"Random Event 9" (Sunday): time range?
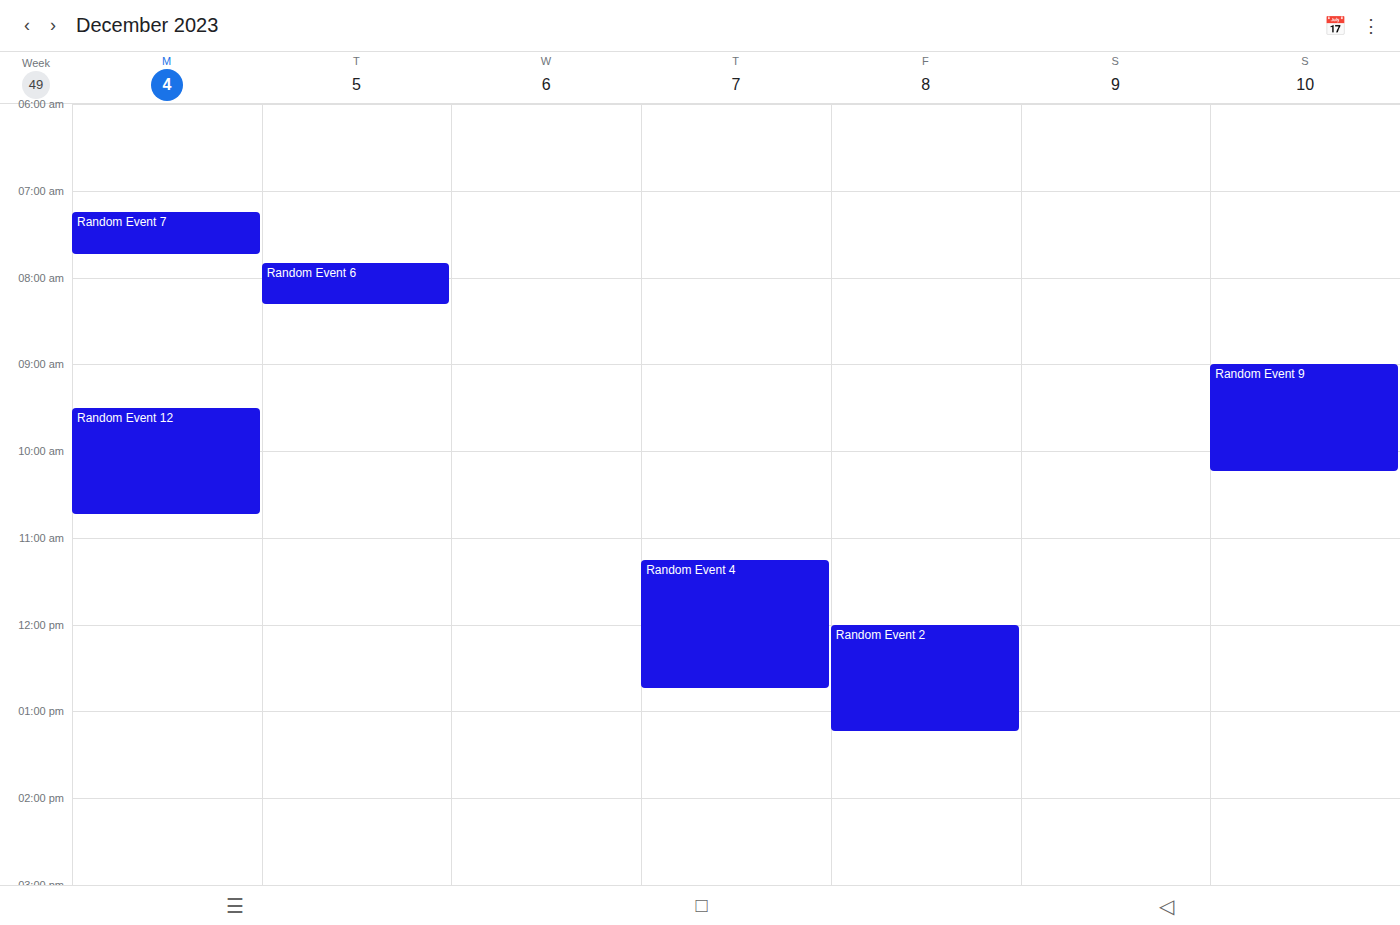
9:00 AM to 10:15 AM